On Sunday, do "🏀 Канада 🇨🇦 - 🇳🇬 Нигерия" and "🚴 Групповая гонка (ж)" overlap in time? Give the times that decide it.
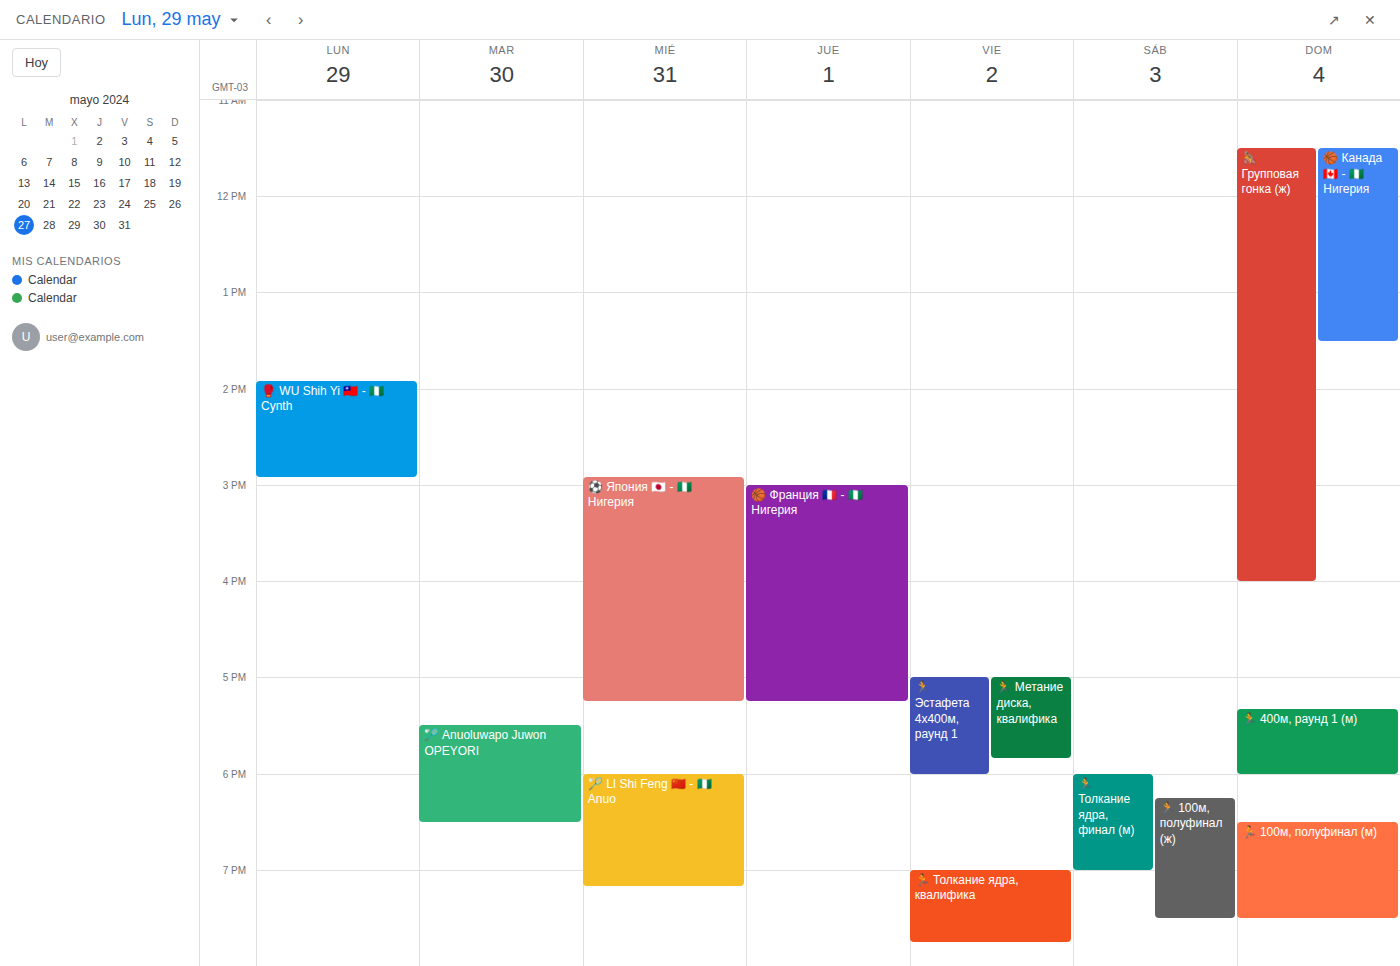
"🏀 Канада 🇨🇦 - 🇳🇬 Нигерия" runs 11:30 AM to 1:30 PM, inside "🚴 Групповая гонка (ж)" -- they overlap.